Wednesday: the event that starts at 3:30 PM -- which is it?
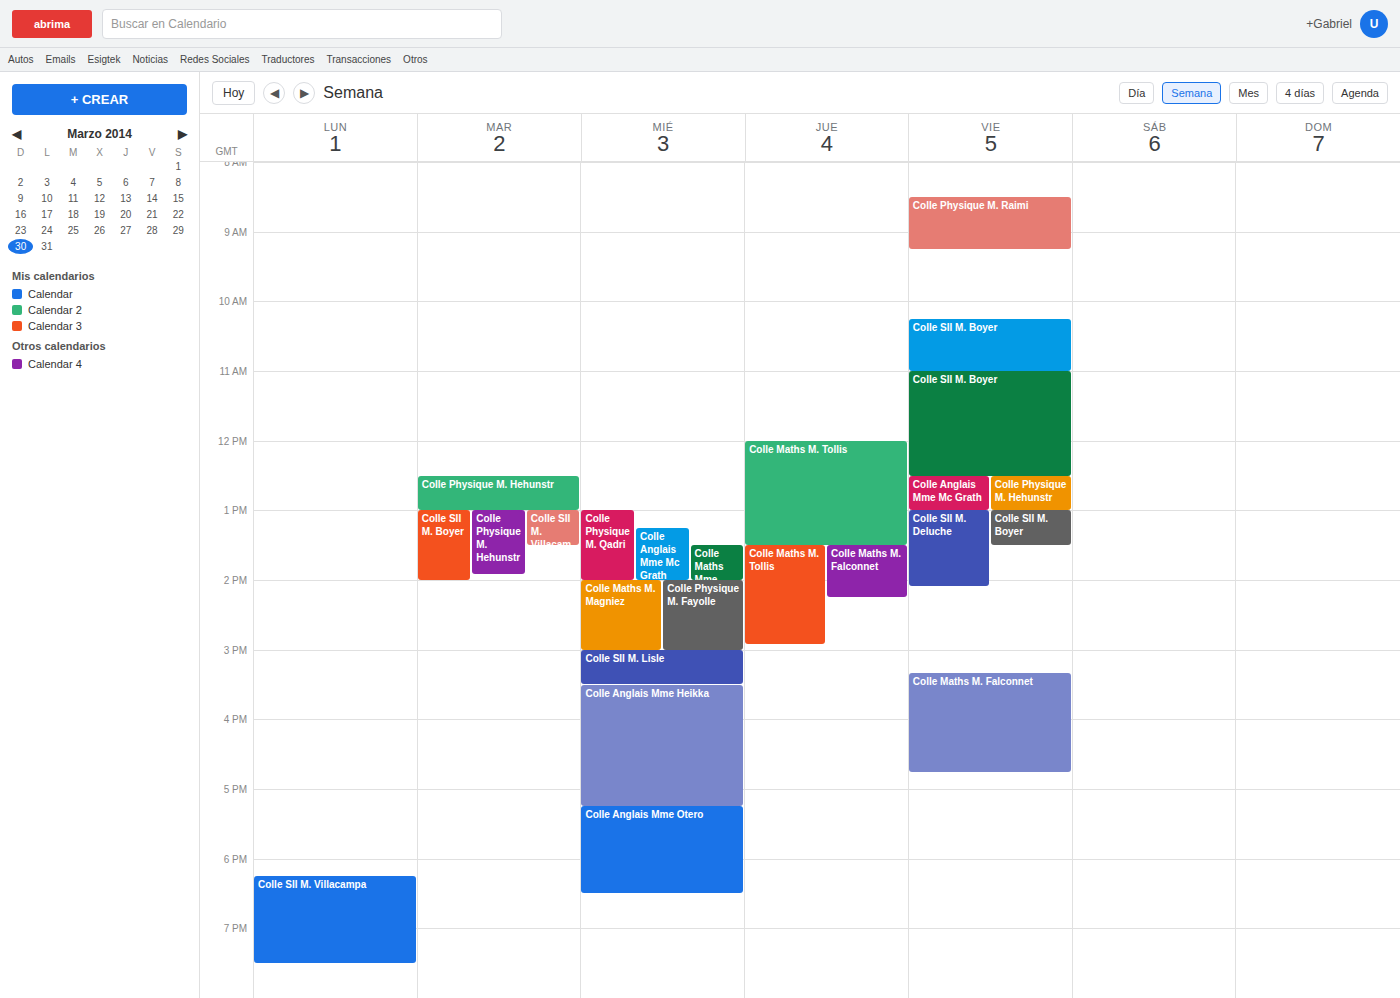
"Colle Anglais Mme Heikka"